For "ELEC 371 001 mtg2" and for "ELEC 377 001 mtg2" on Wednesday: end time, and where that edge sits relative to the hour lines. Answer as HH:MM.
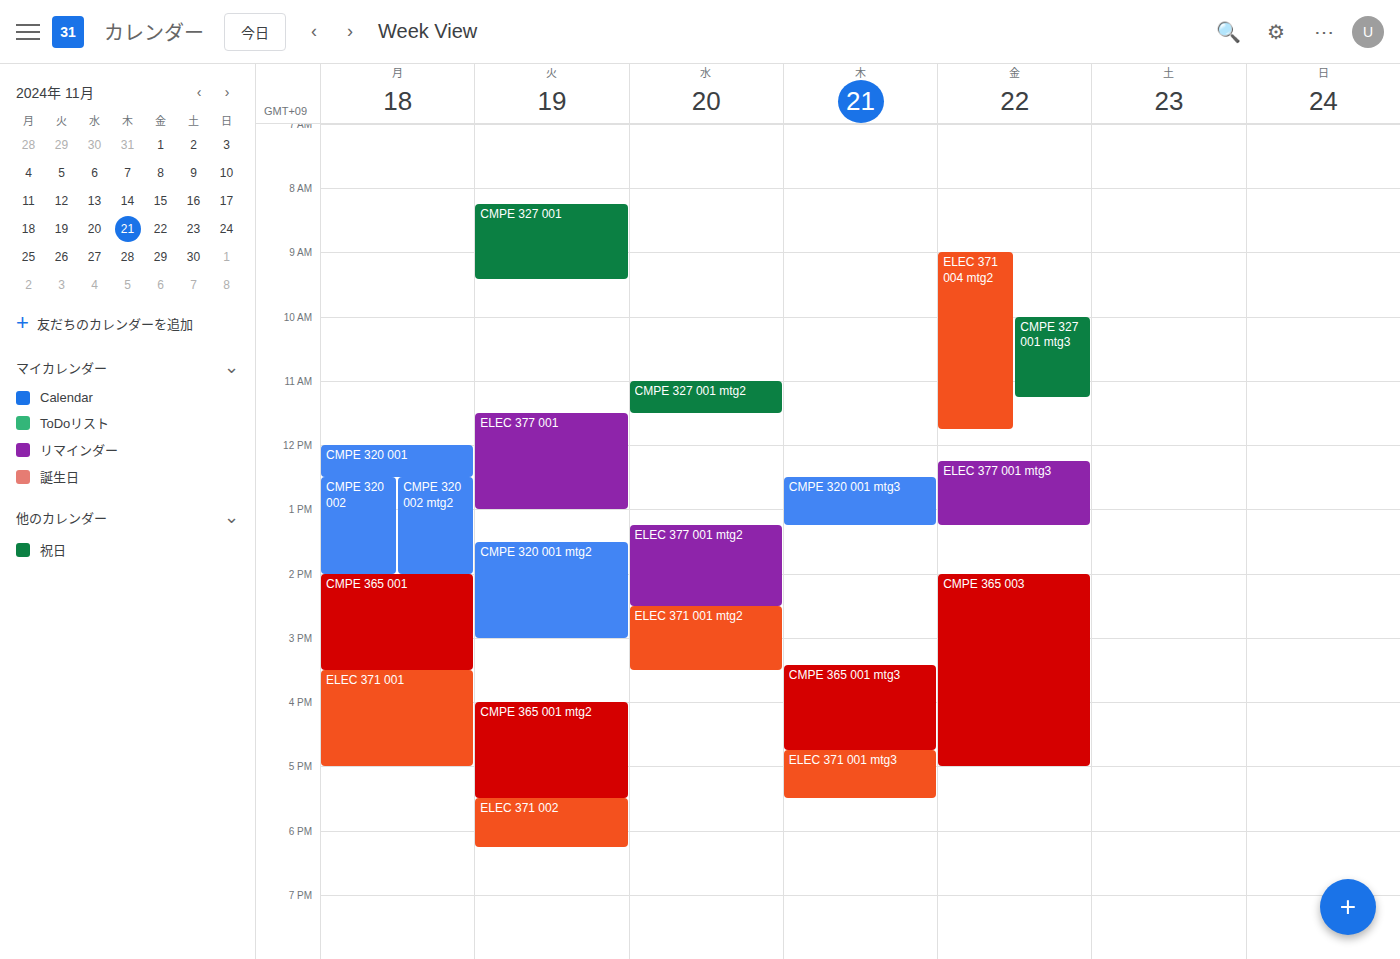
"ELEC 371 001 mtg2": 15:30, halfway between the 15:00 and 16:00 lines. "ELEC 377 001 mtg2": 14:30, halfway between the 14:00 and 15:00 lines.